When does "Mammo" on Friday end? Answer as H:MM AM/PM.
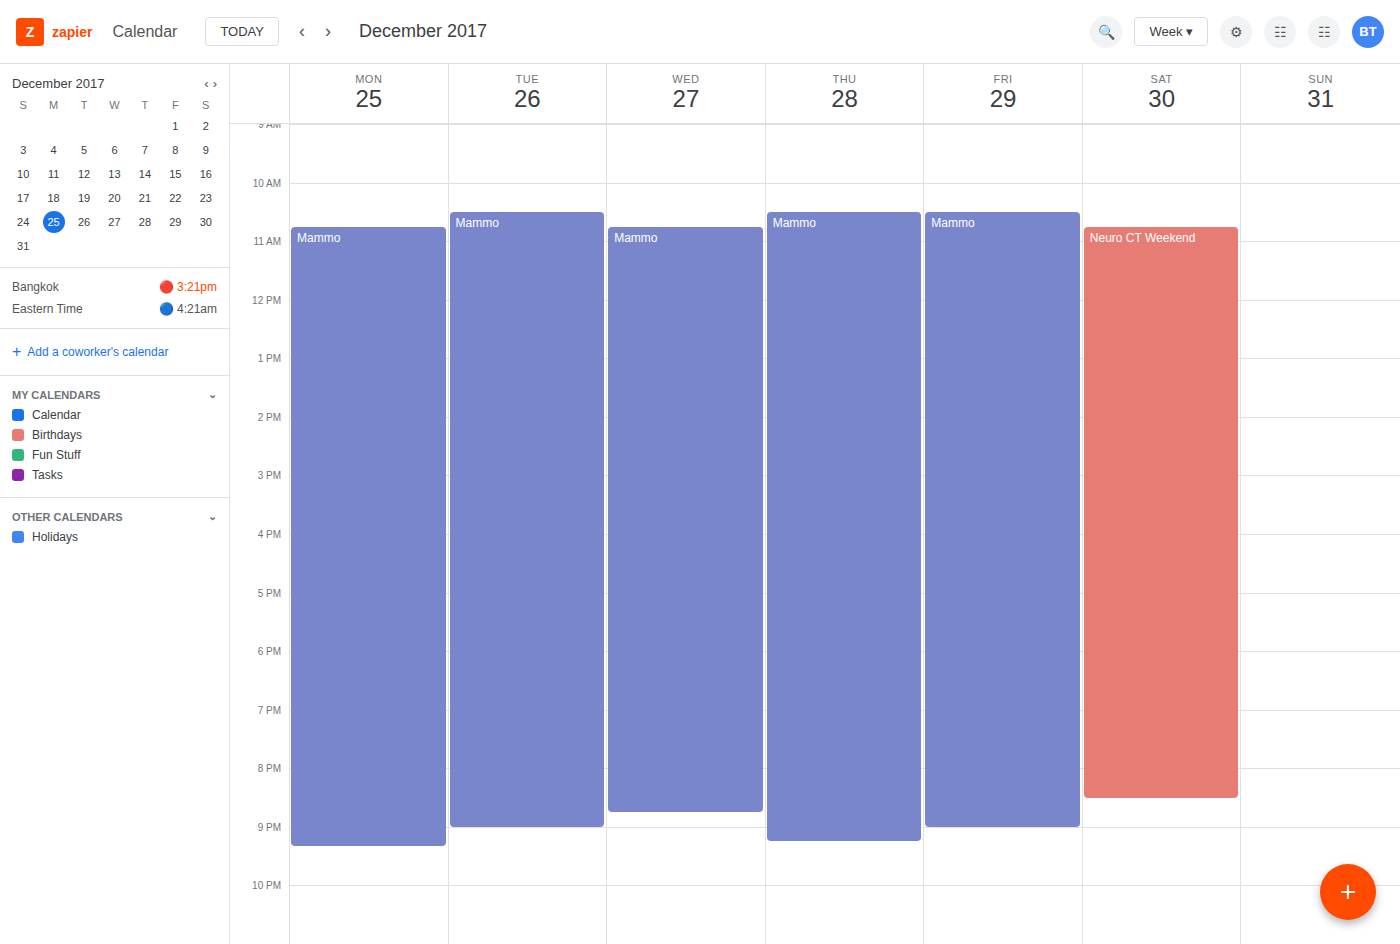
9:00 PM